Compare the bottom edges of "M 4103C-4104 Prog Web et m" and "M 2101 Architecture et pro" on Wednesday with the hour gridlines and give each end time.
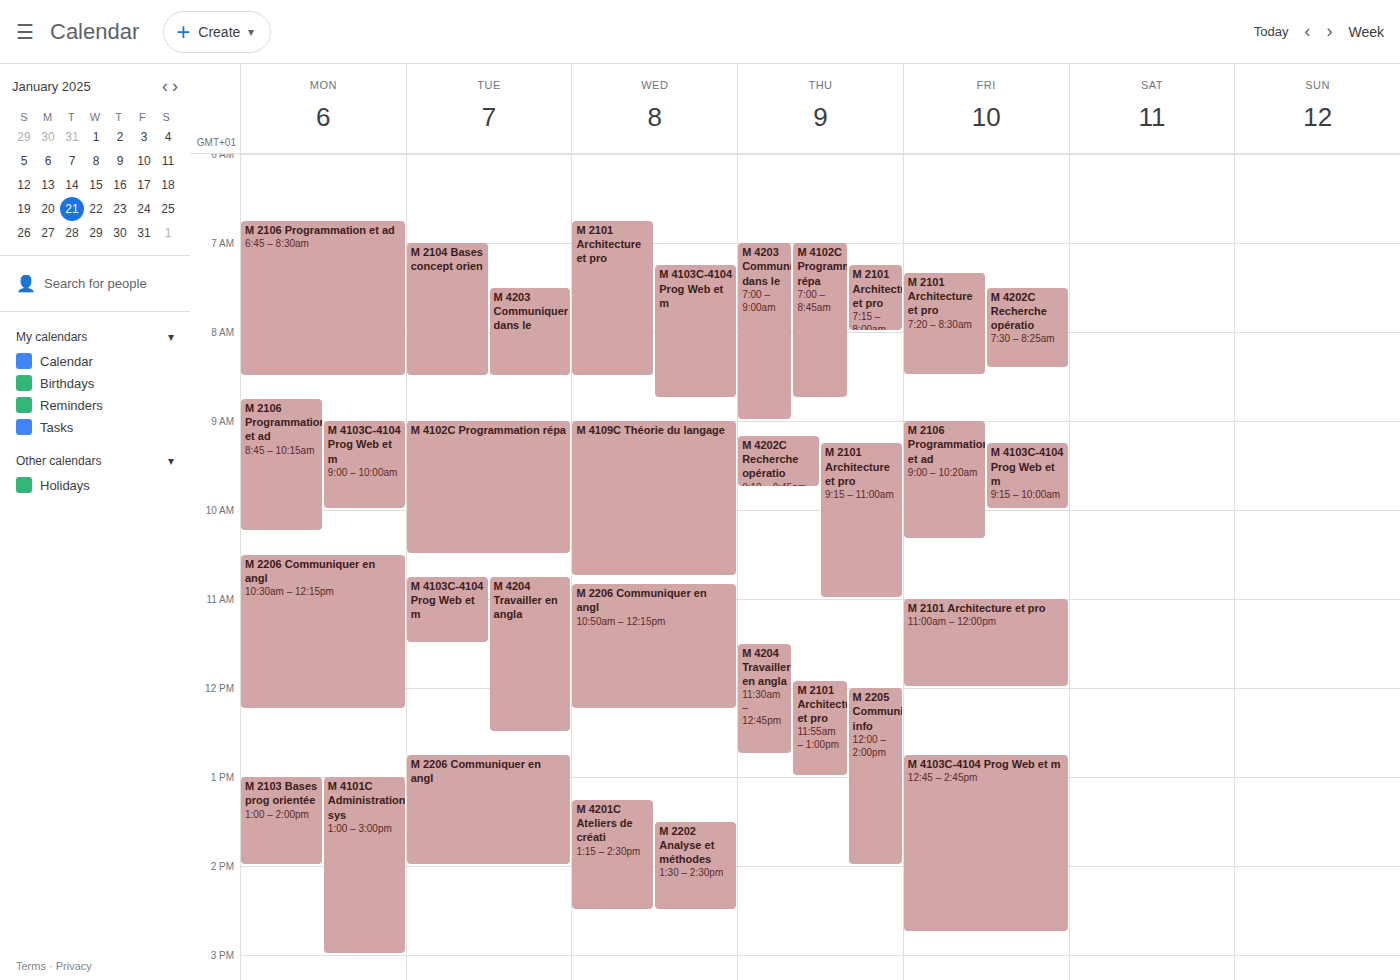
"M 4103C-4104 Prog Web et m": 8:45 AM, neither: three quarters of the way from the 8 AM line to the 9 AM line. "M 2101 Architecture et pro": 8:30 AM, halfway between the 8 AM and 9 AM lines.